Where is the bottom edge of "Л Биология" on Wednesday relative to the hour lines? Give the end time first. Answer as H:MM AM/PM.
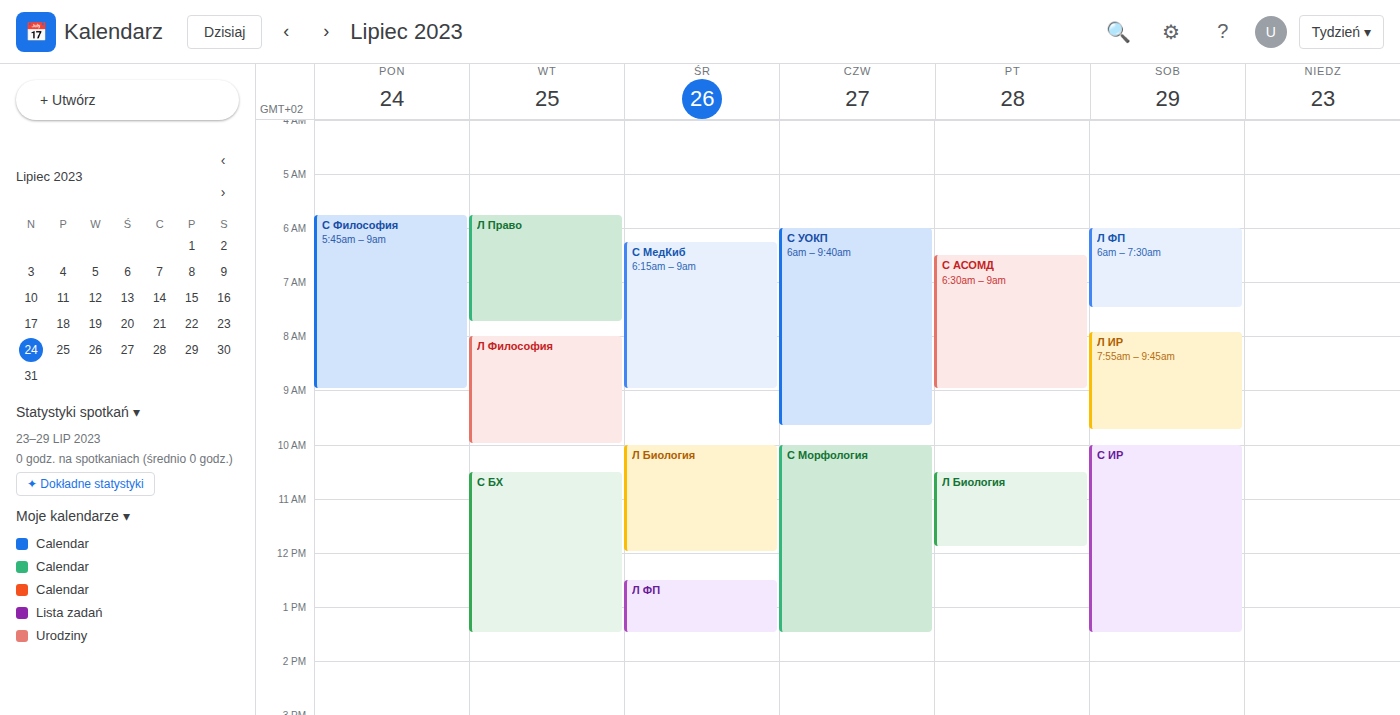
12:00 PM -- exactly on the 12 PM line.